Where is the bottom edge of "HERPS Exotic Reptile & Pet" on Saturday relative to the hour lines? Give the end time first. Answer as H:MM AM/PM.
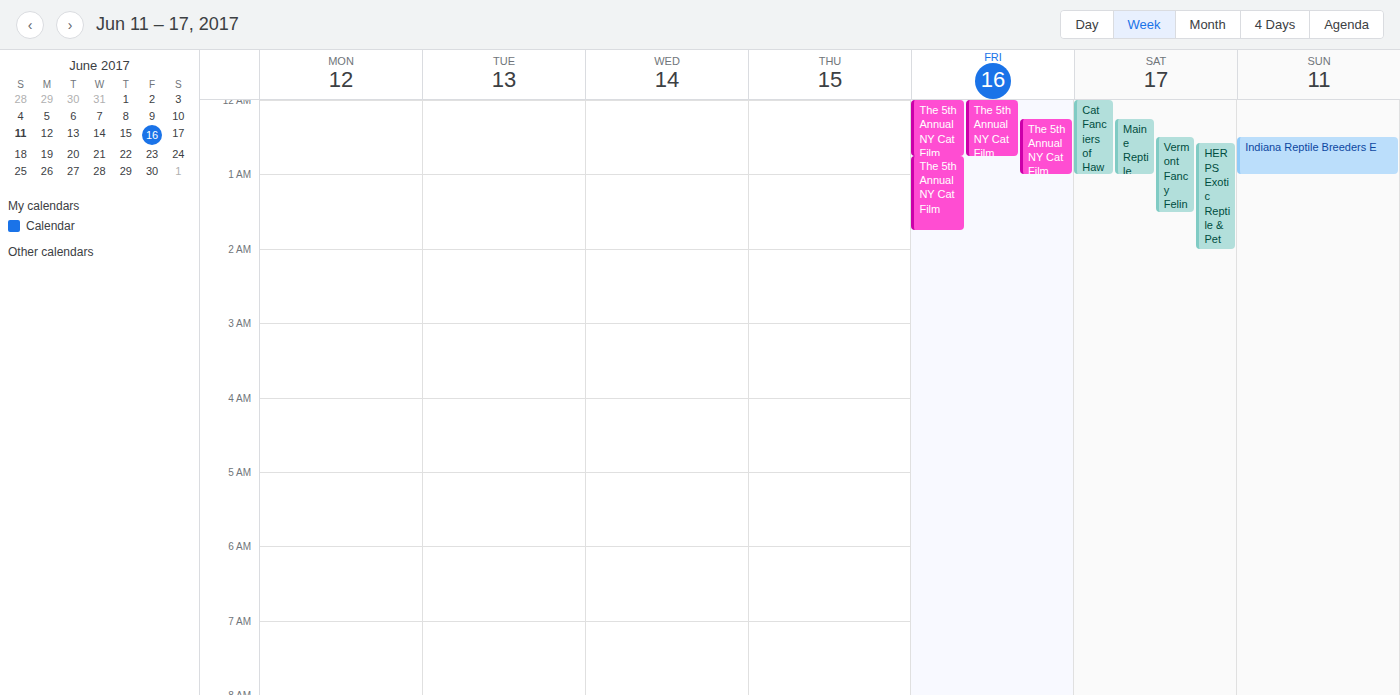
2:00 AM -- exactly on the 2 AM line.